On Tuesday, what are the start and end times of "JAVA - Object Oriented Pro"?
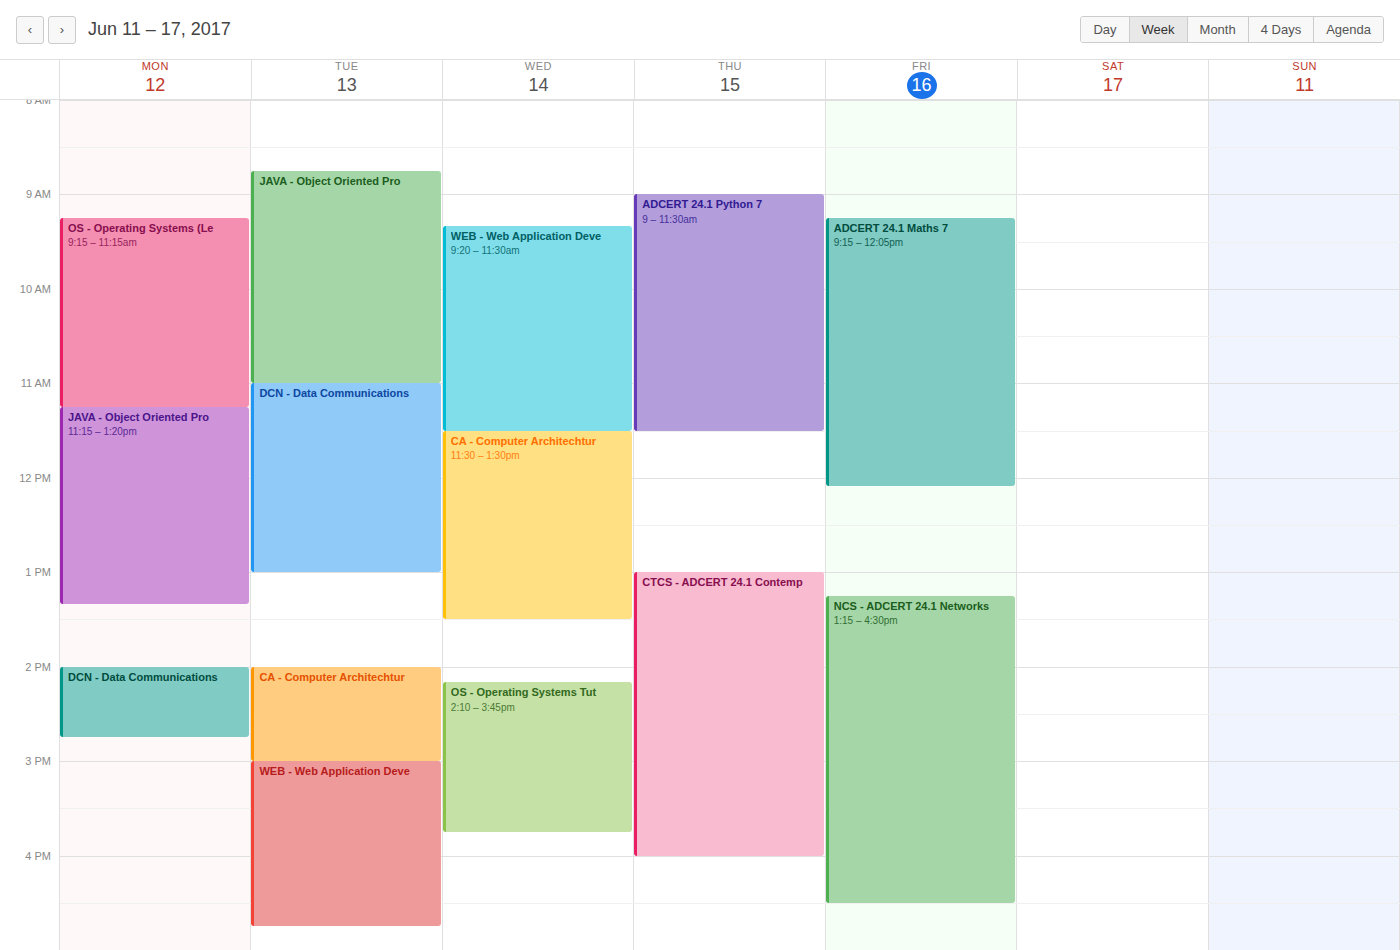
8:45 AM to 11:00 AM